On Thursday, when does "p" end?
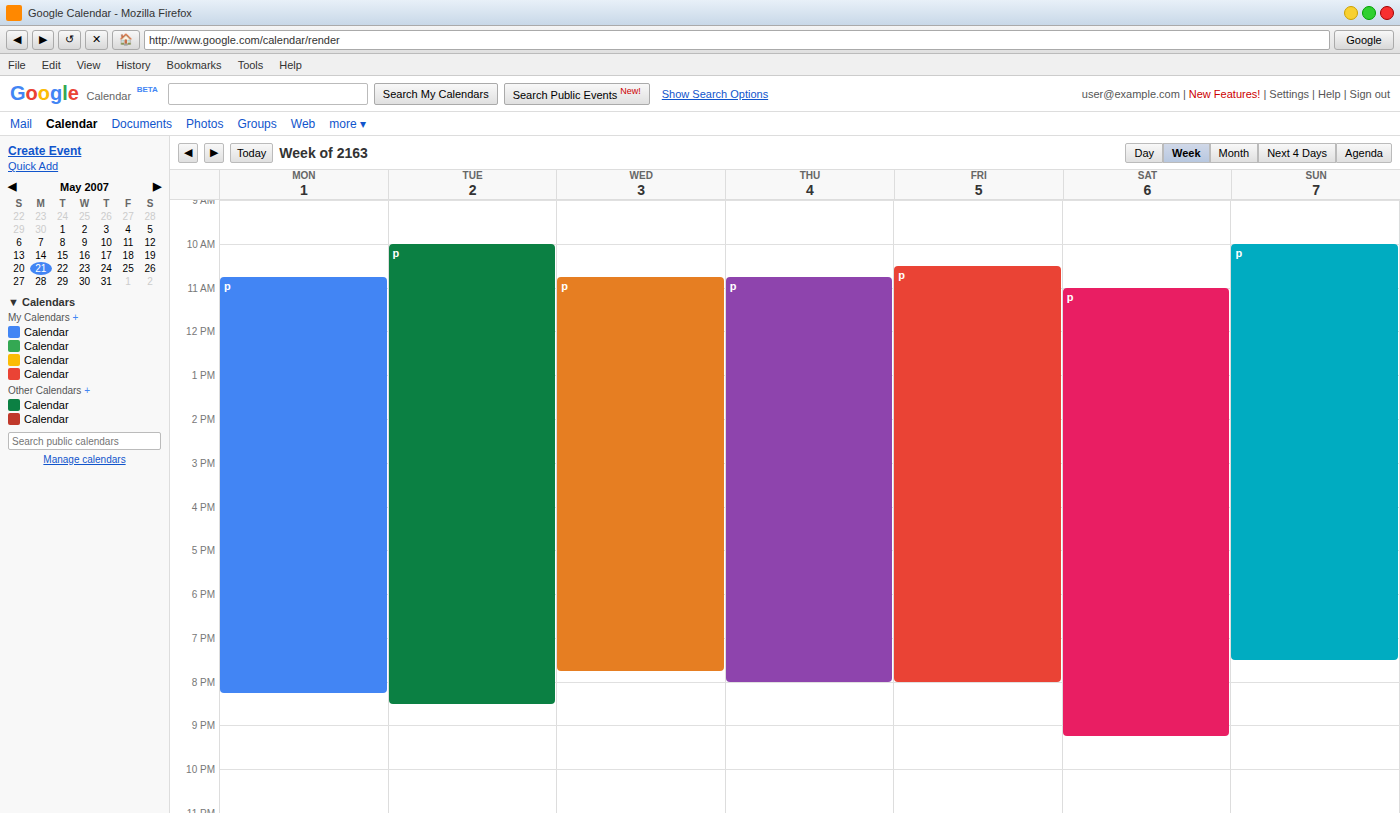
8:00 PM